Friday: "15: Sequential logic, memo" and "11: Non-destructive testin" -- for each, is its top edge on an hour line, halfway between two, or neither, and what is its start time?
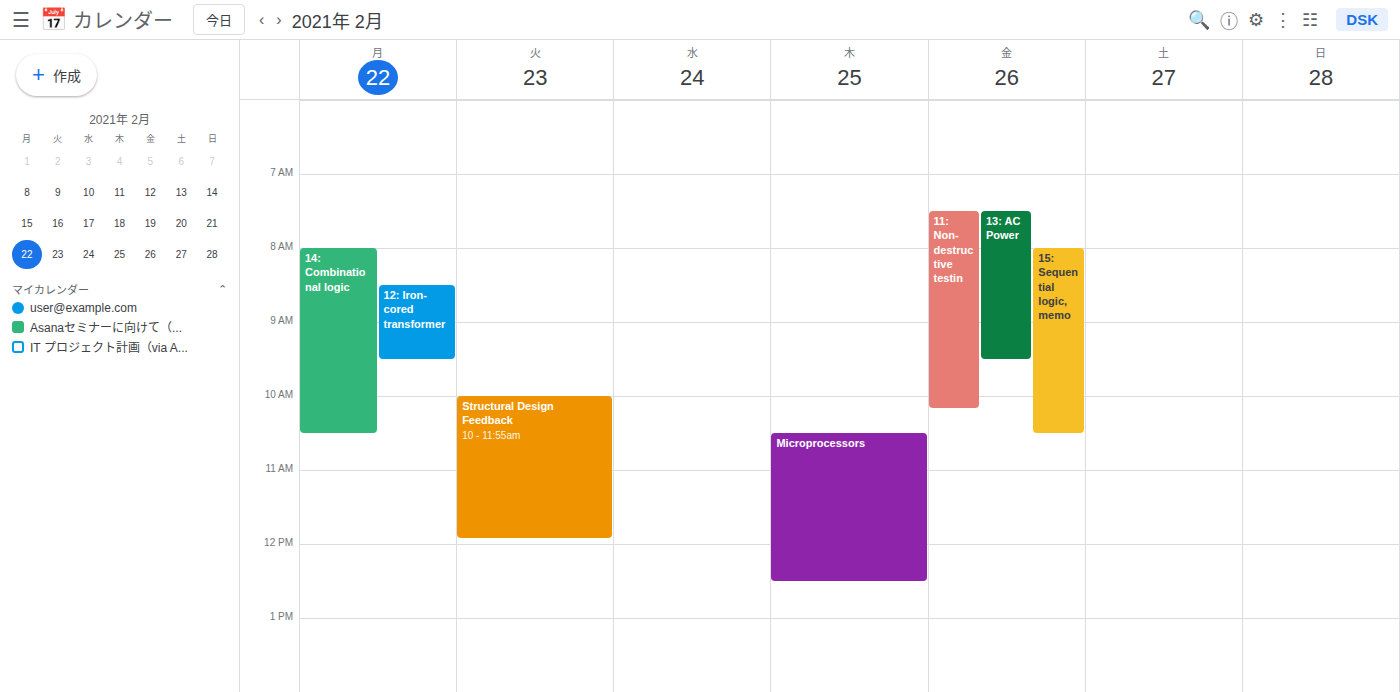
"15: Sequential logic, memo": 8:00 AM, exactly on the 8 AM line. "11: Non-destructive testin": 7:30 AM, halfway between the 7 AM and 8 AM lines.